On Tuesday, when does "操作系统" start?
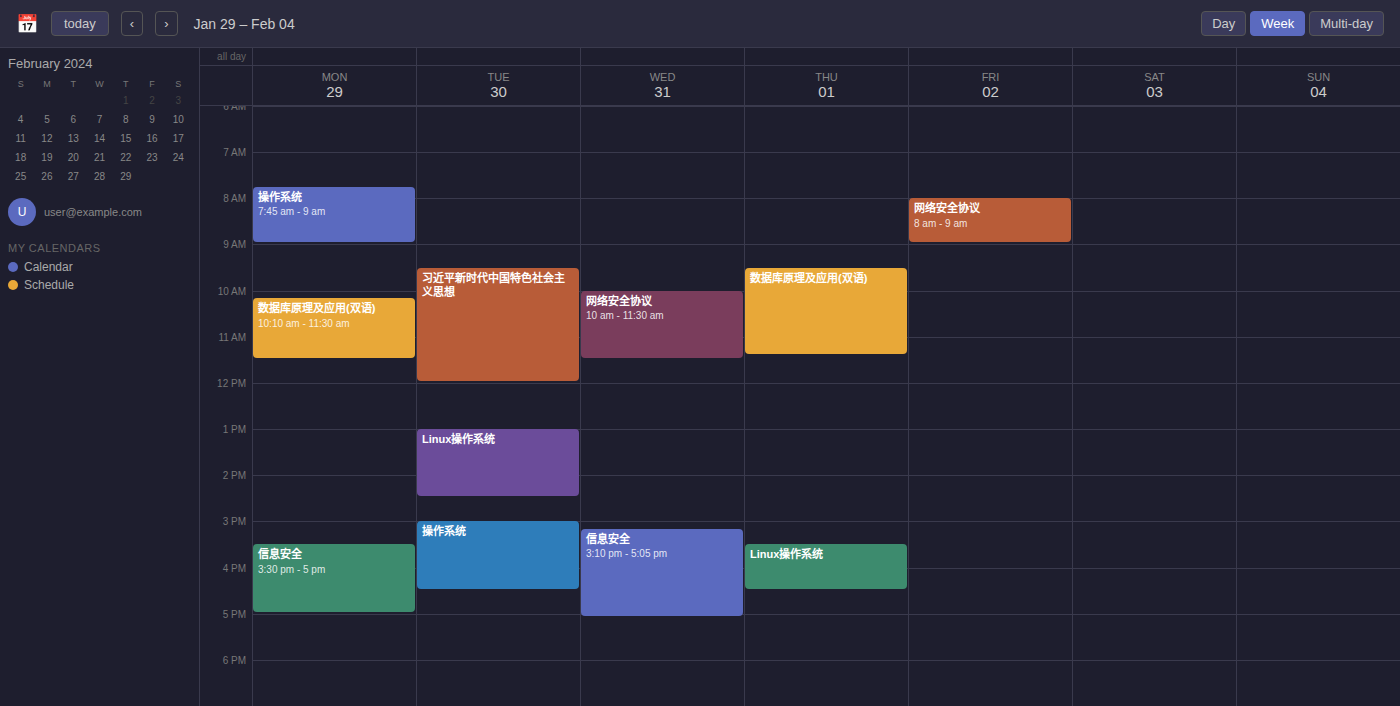
3:00 PM